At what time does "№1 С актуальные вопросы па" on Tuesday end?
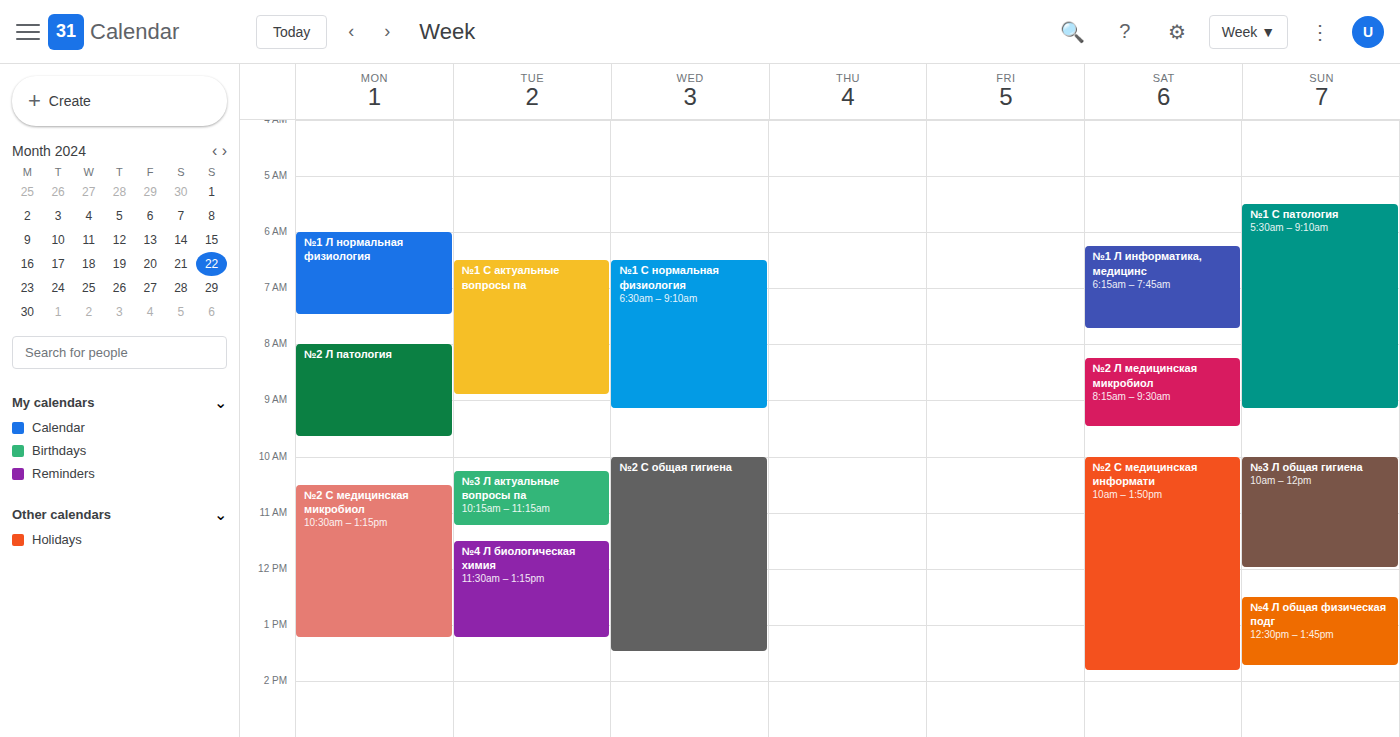
8:55 AM